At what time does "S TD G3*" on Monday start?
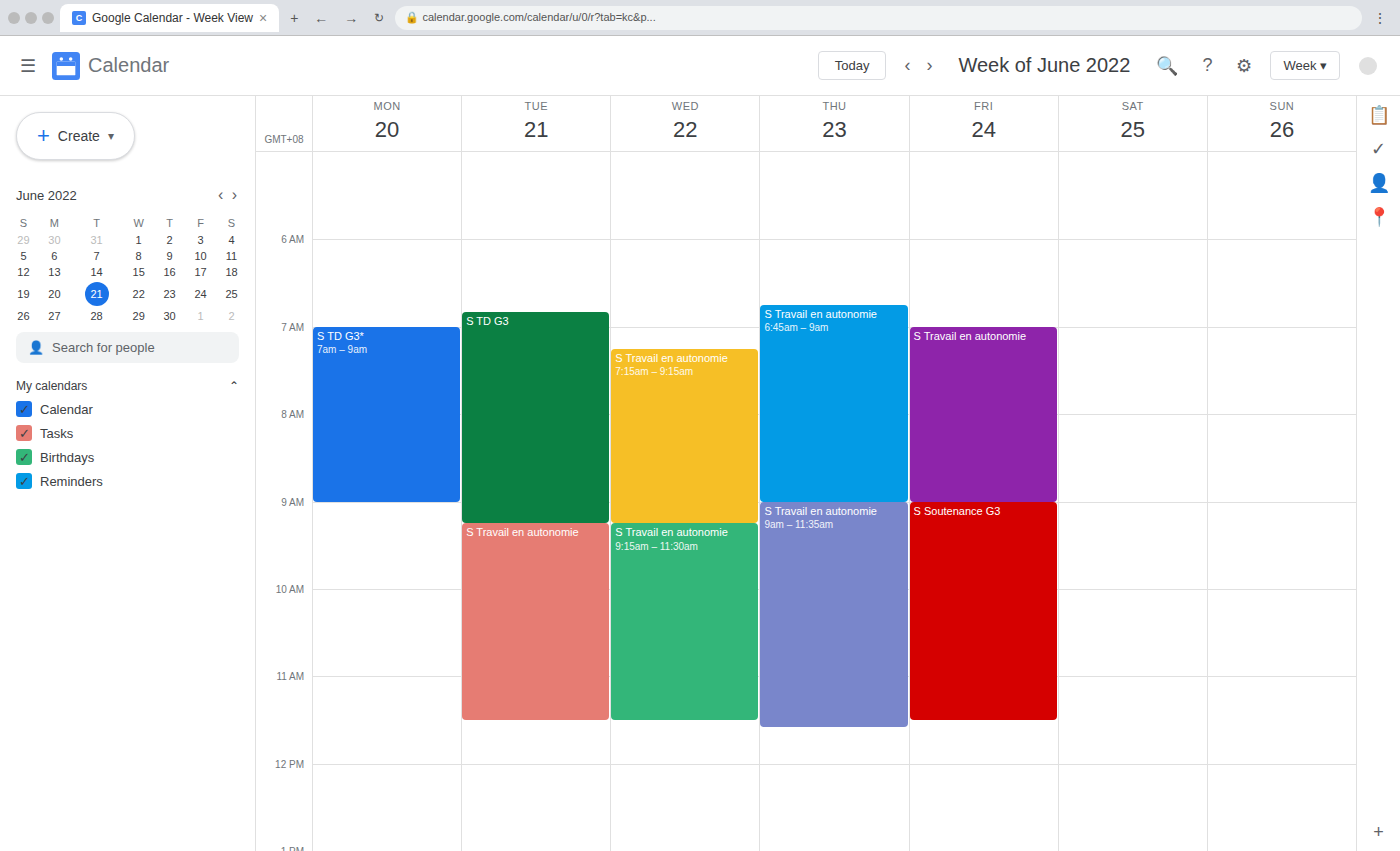
7:00 AM